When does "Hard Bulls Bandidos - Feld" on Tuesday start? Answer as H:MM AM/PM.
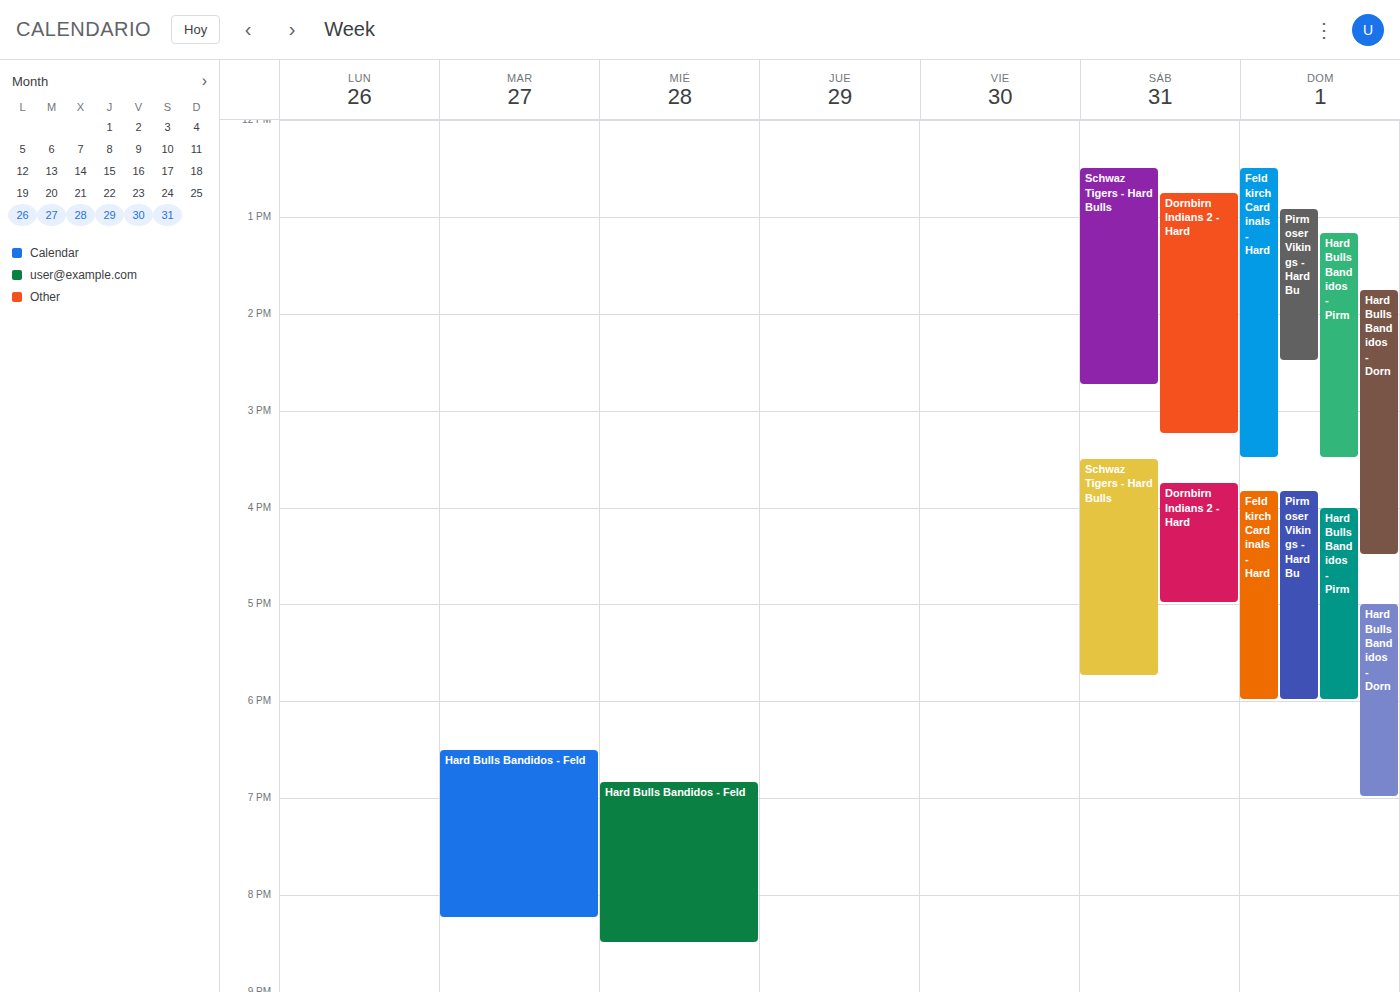
6:30 PM